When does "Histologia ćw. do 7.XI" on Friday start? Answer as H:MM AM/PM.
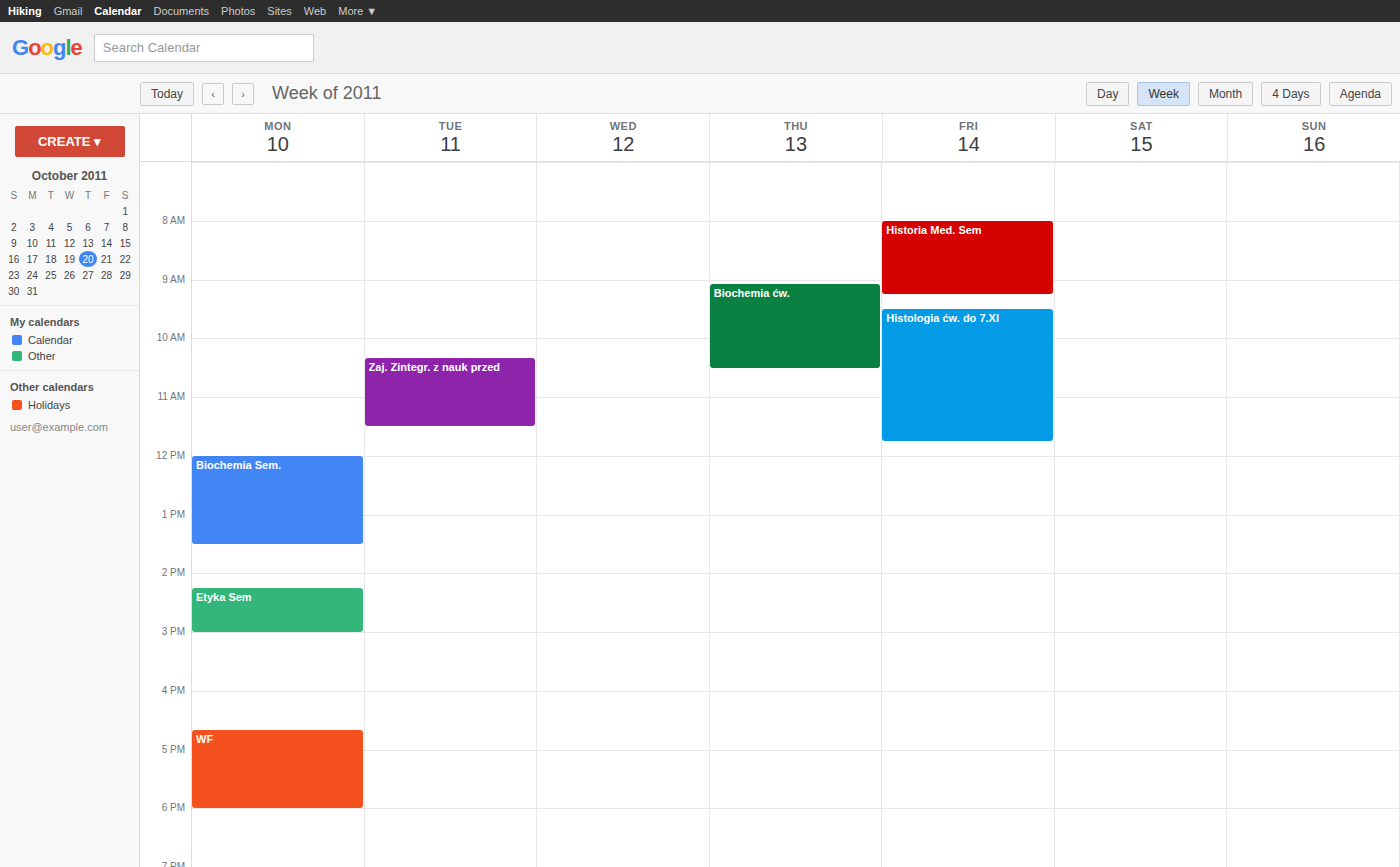
9:30 AM